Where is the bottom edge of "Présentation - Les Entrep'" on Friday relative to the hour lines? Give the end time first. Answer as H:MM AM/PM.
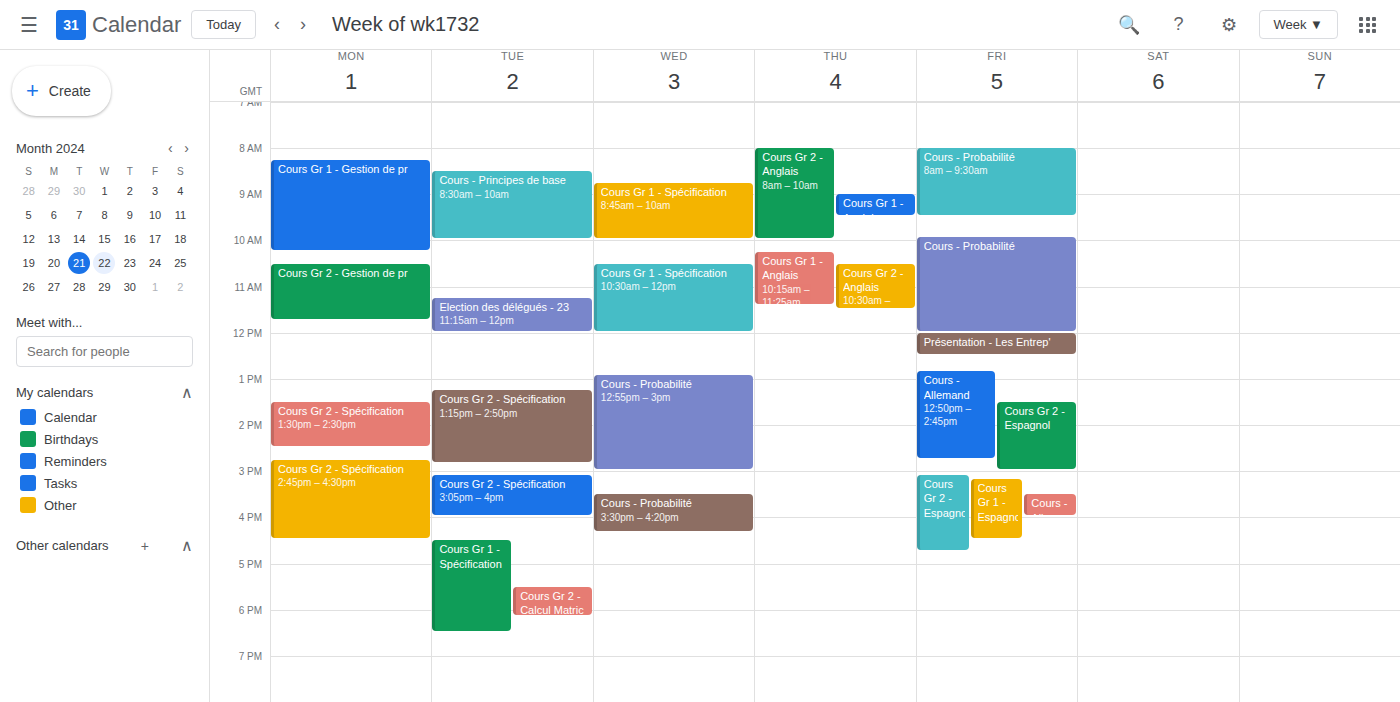
12:30 PM -- halfway between the 12 PM and 1 PM lines.